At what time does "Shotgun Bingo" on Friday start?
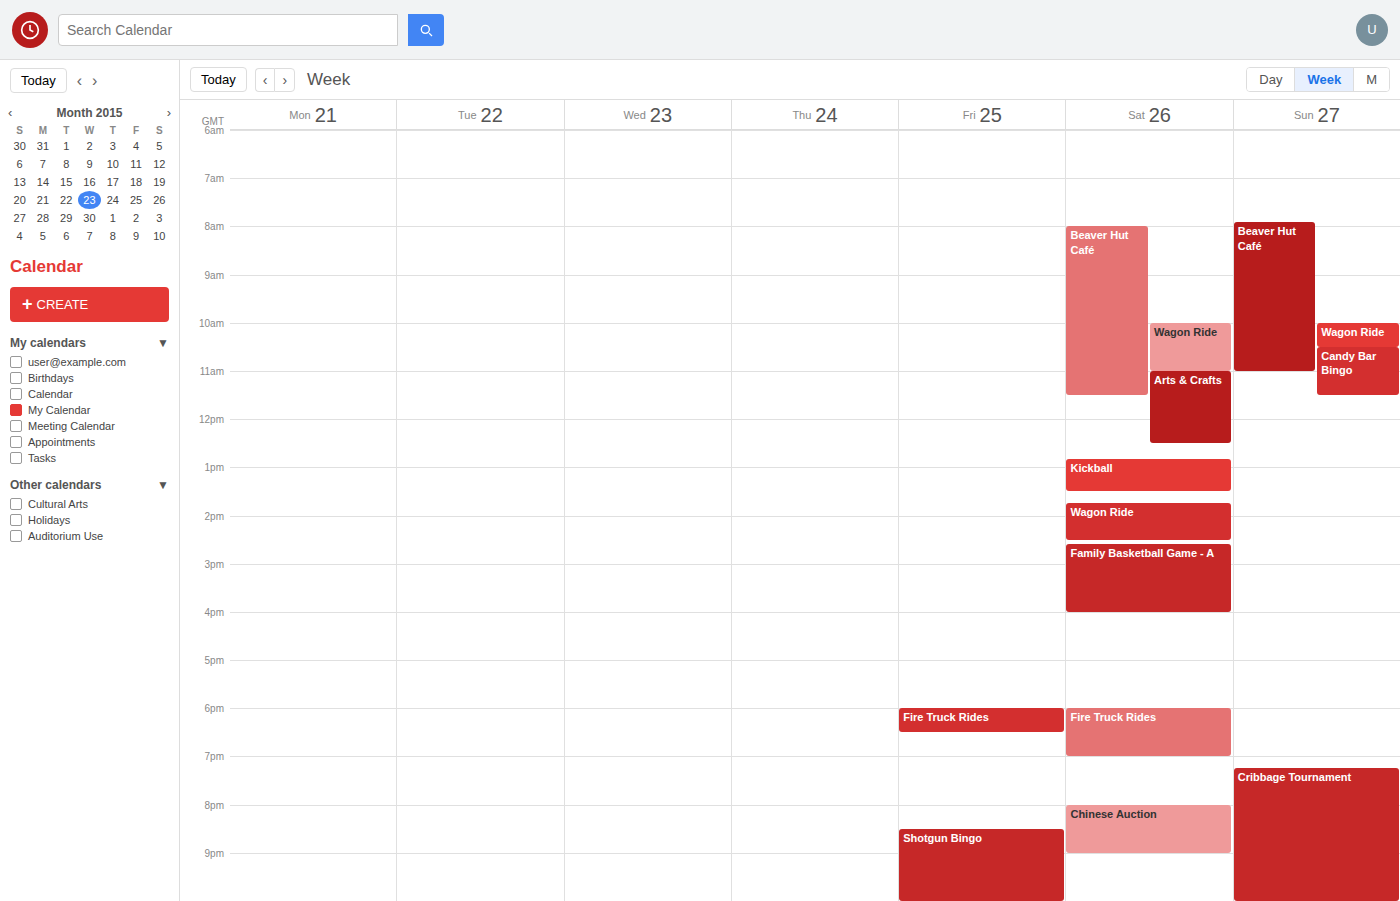
8:30 PM